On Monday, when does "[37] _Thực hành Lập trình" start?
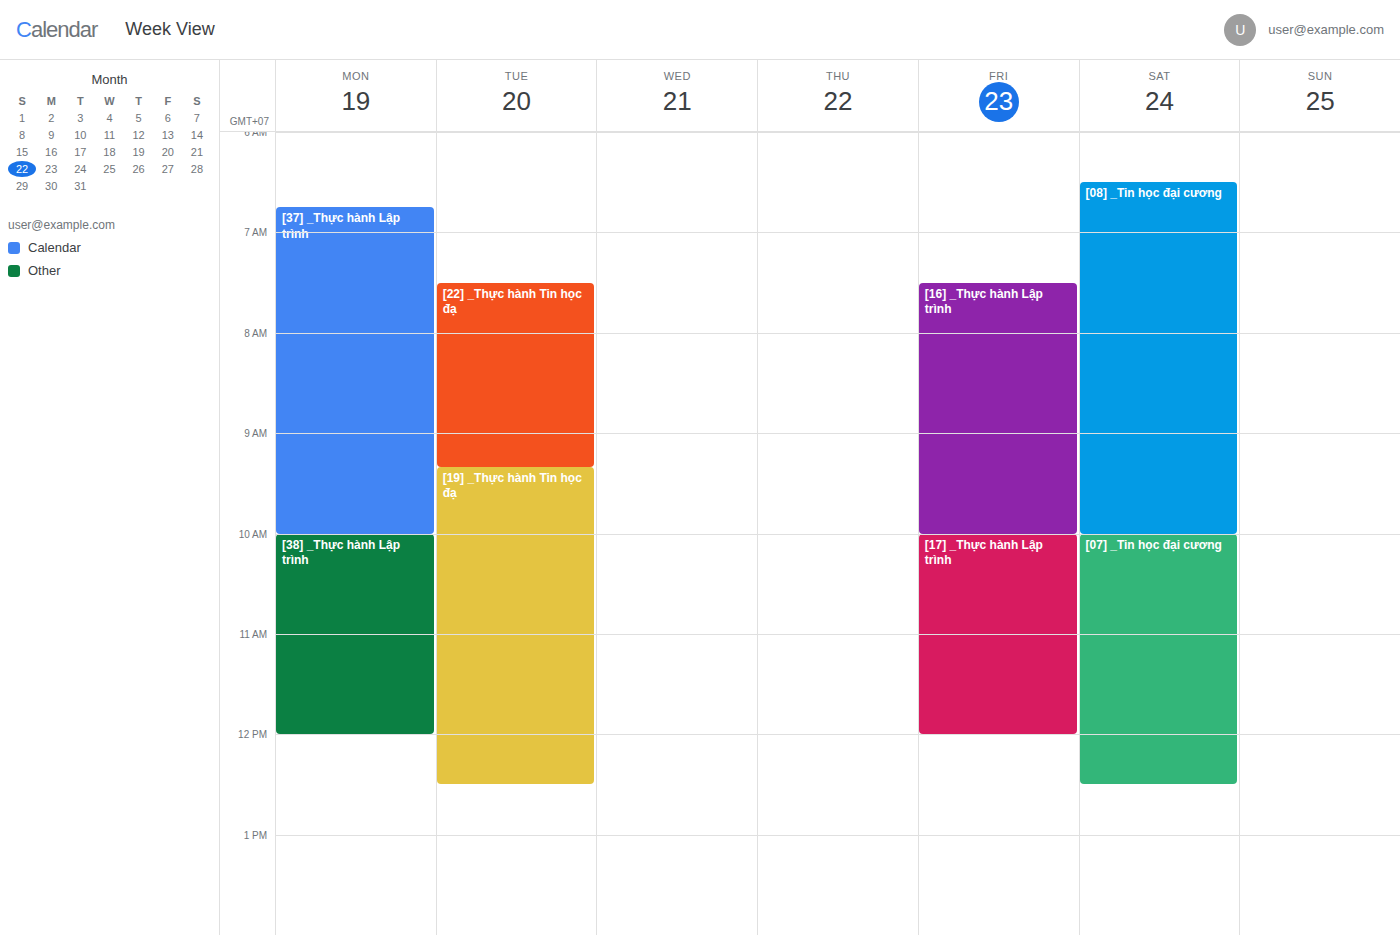
6:45 AM